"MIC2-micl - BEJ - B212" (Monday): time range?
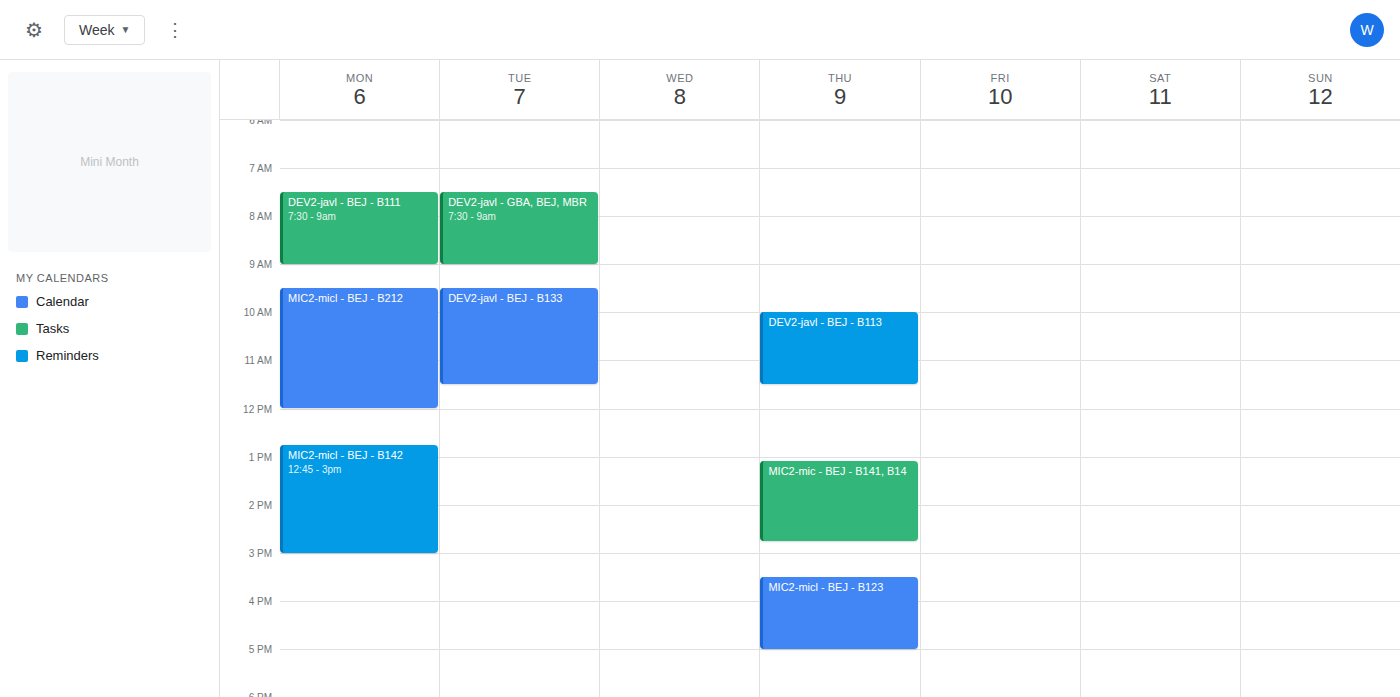
9:30 AM to 12:00 PM